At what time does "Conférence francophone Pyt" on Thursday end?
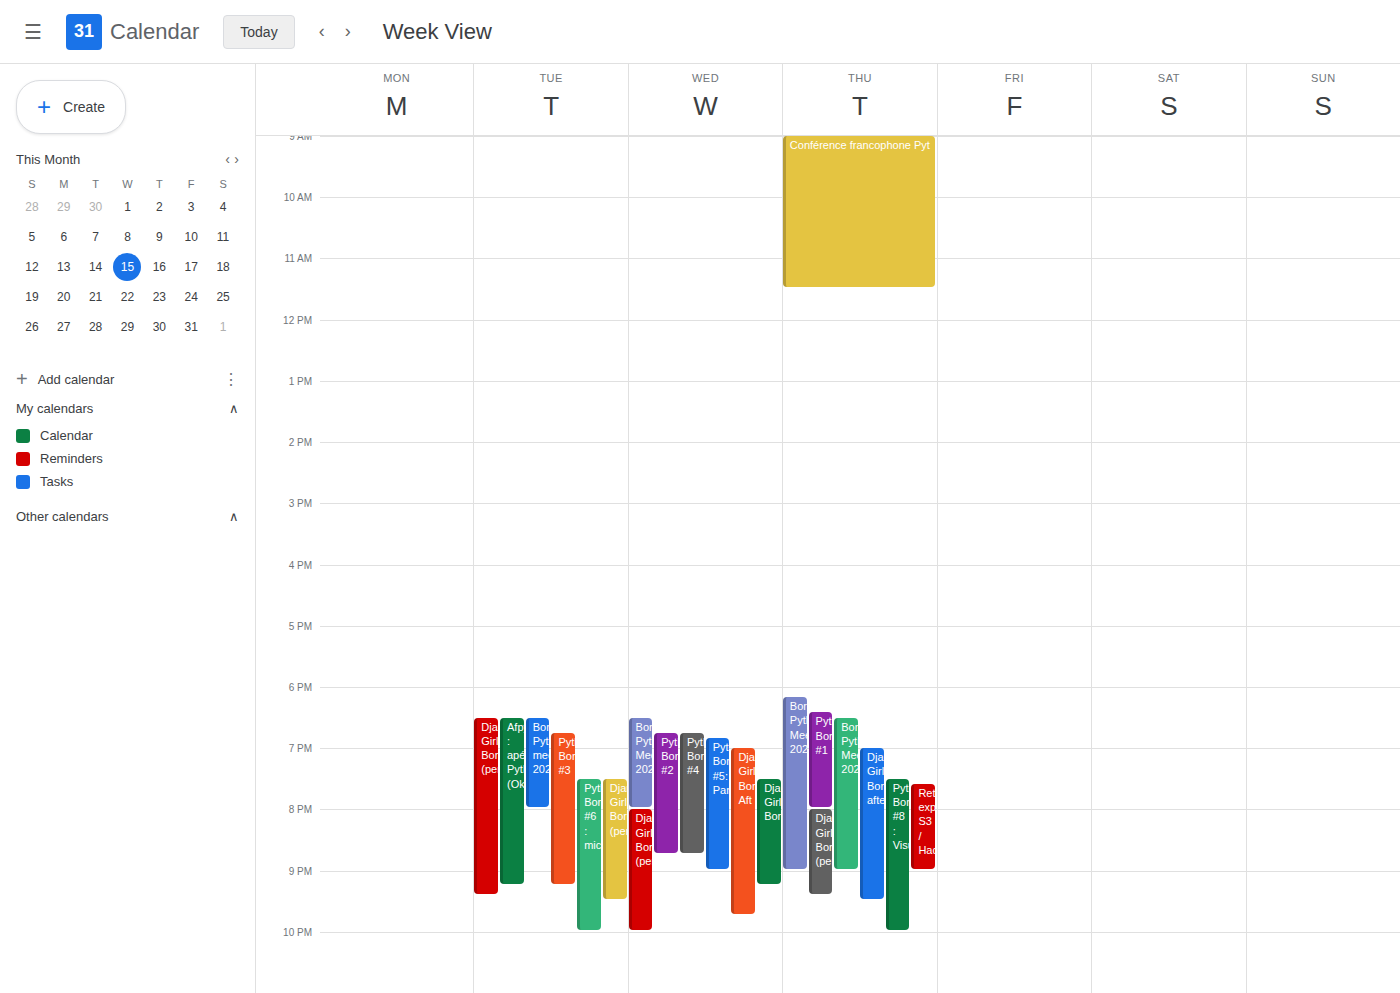
11:30 AM